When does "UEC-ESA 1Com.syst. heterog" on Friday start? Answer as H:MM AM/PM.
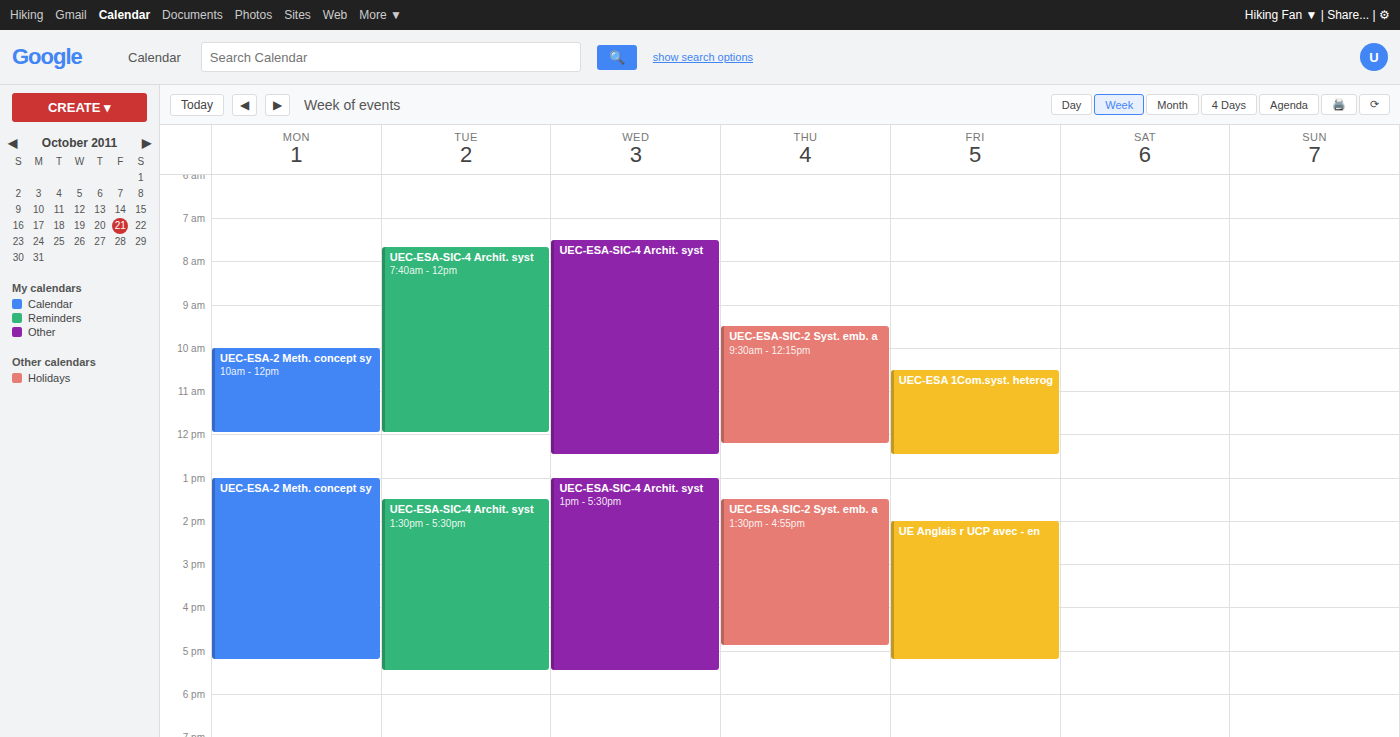
10:30 AM